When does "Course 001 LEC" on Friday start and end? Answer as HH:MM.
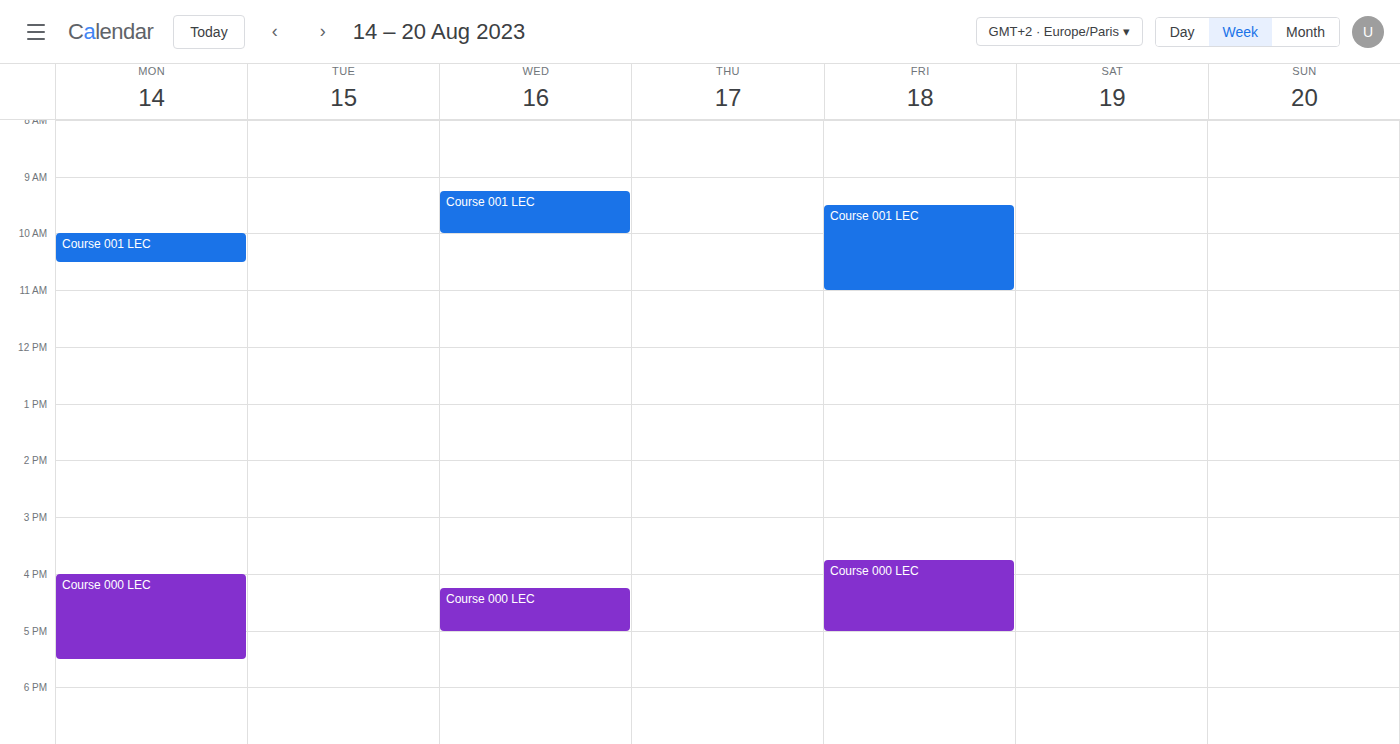
09:30 to 11:00